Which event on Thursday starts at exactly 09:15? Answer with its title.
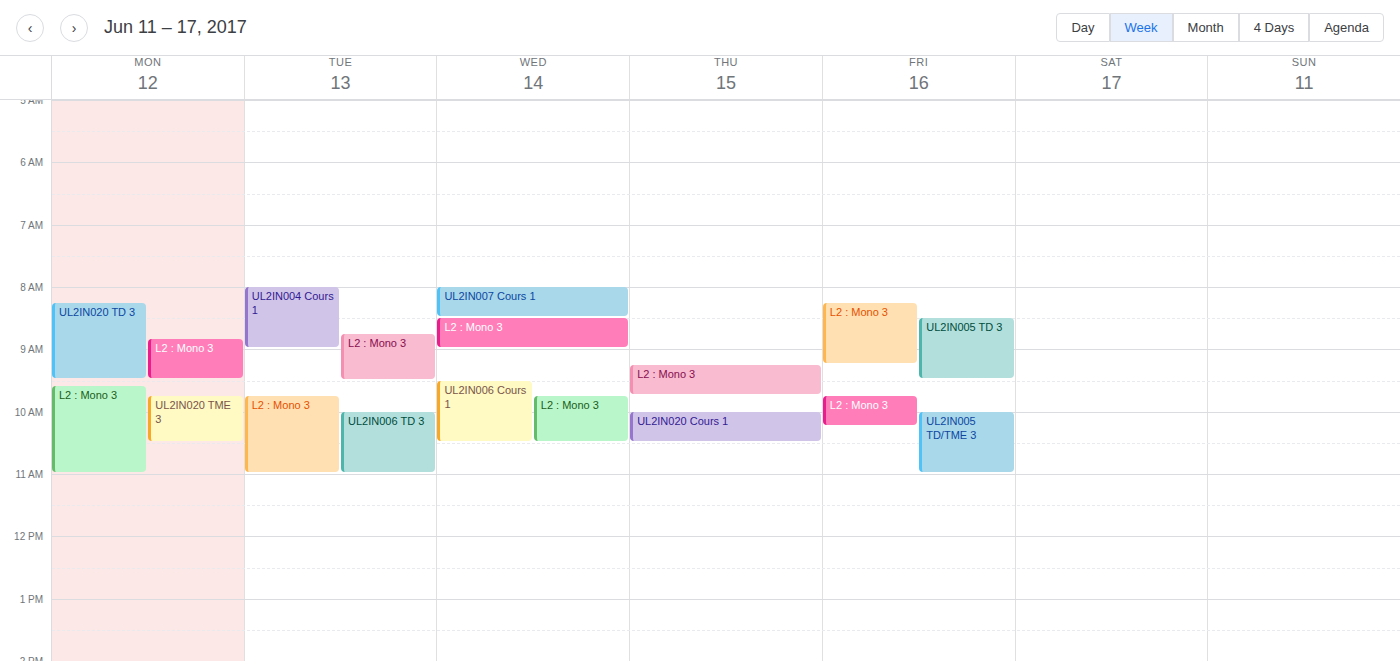
"L2 : Mono 3"